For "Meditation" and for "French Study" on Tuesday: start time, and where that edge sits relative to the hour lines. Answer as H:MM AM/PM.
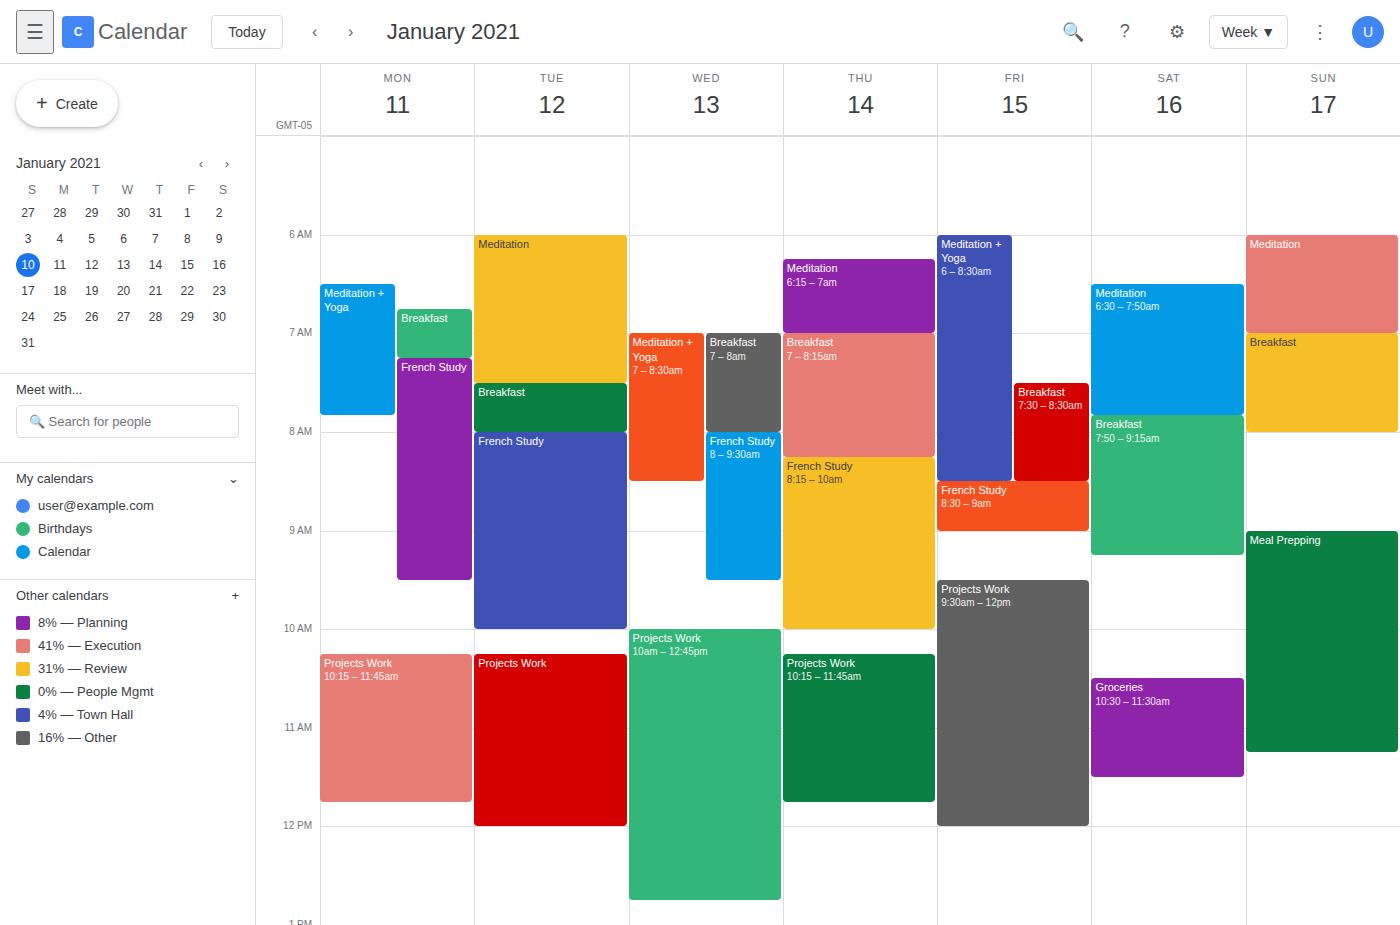
"Meditation": 6:00 AM, exactly on the 6 AM line. "French Study": 8:00 AM, exactly on the 8 AM line.